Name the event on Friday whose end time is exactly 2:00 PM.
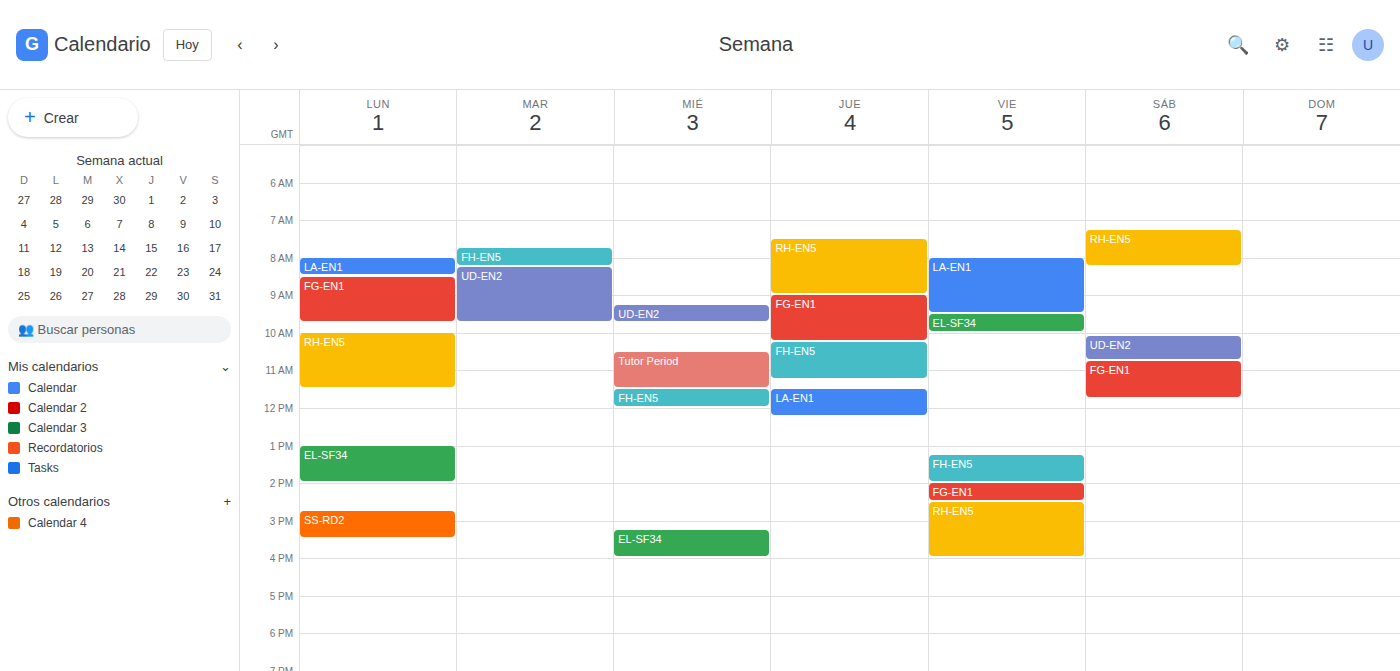
"FH-EN5"